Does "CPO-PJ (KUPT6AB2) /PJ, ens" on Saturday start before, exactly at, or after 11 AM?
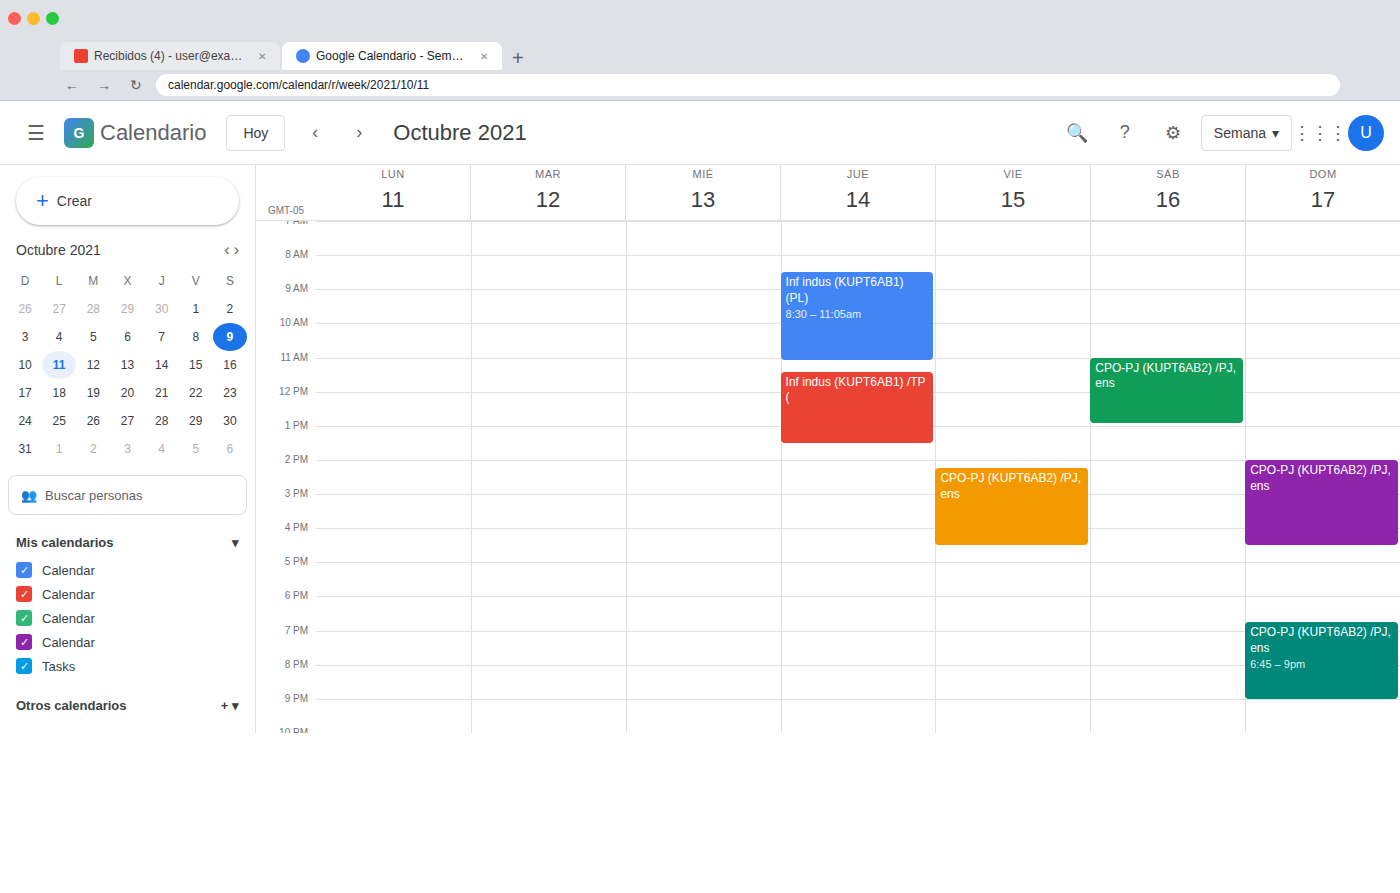
11:00 AM -- exactly at 11 AM, on the 11 AM line.